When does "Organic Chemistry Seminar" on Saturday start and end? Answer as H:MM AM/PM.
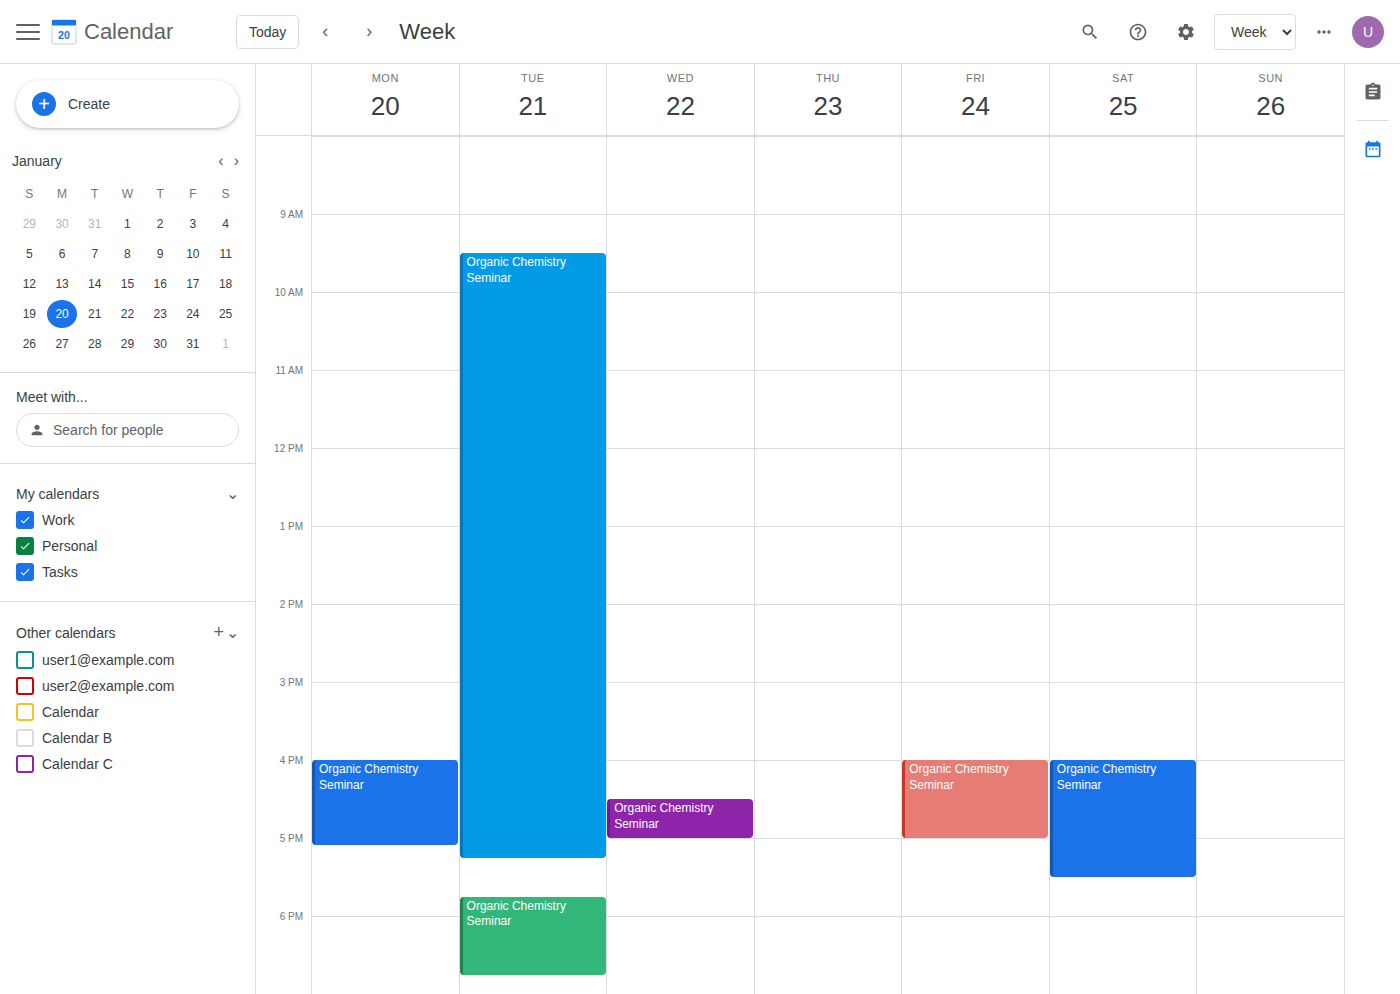
4:00 PM to 5:30 PM